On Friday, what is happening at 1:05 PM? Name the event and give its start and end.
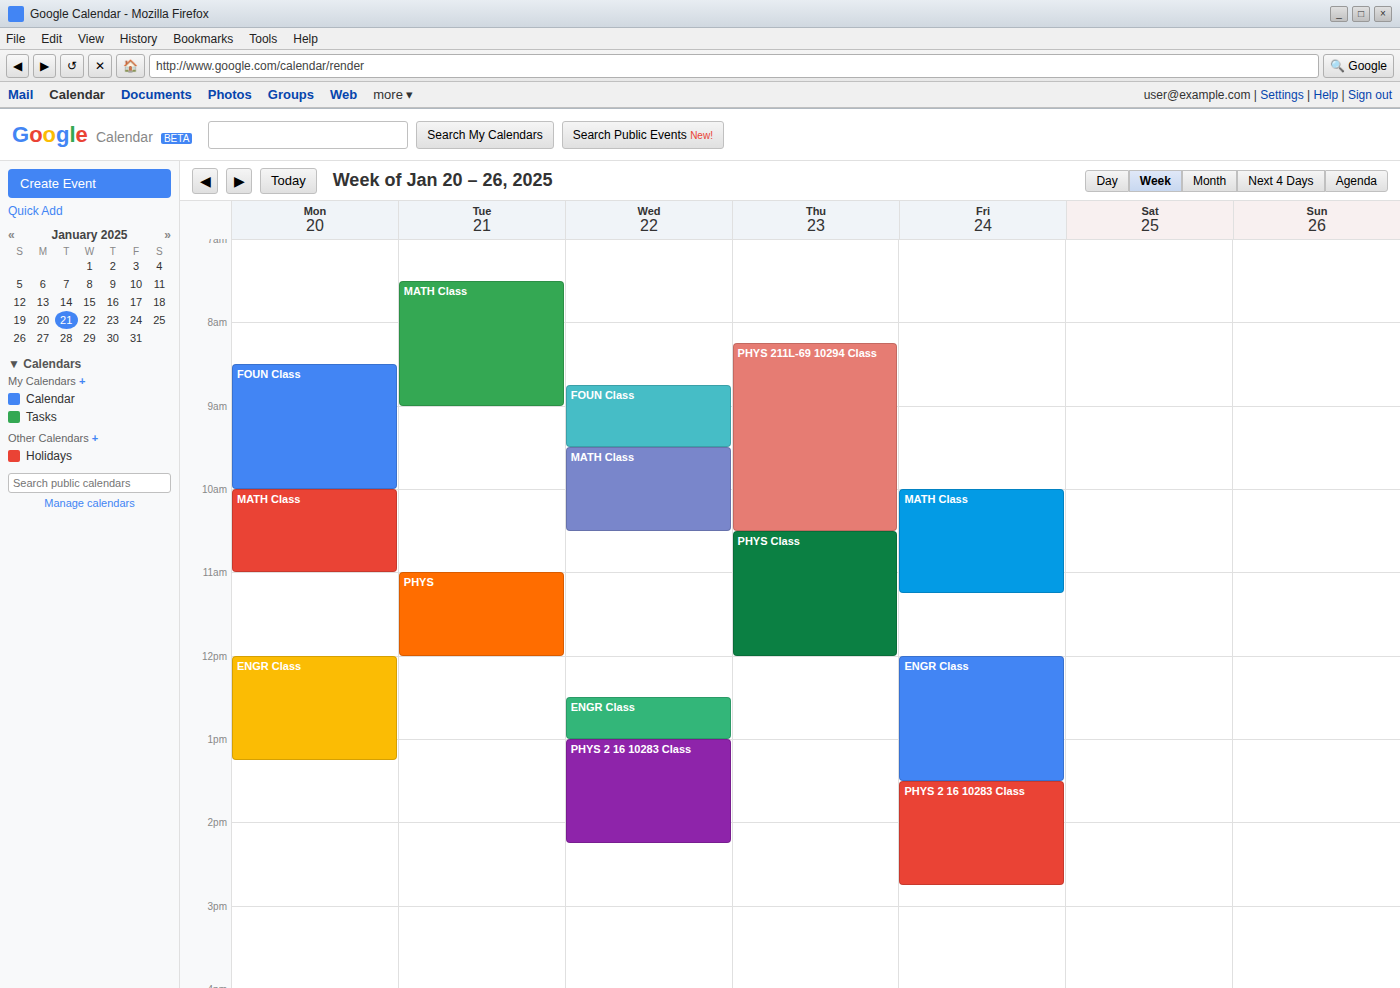
"ENGR Class", 12:00 PM to 1:30 PM